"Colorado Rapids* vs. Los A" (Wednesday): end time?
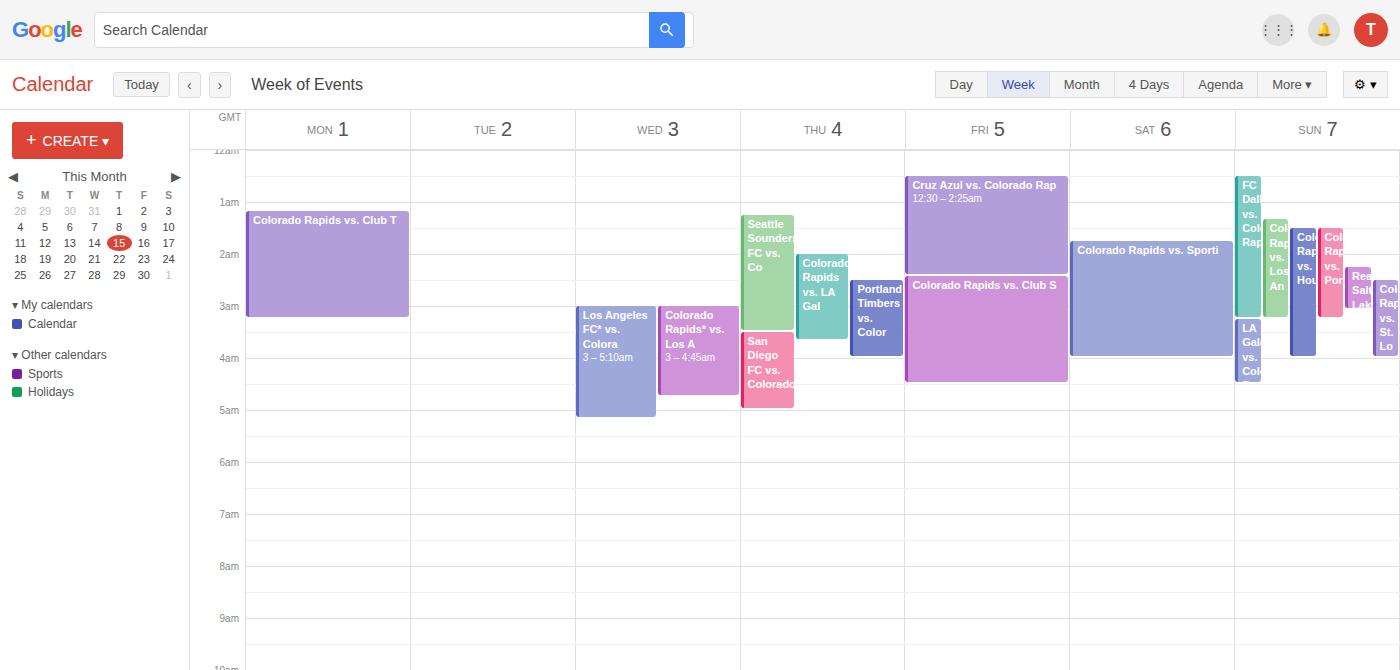
04:45